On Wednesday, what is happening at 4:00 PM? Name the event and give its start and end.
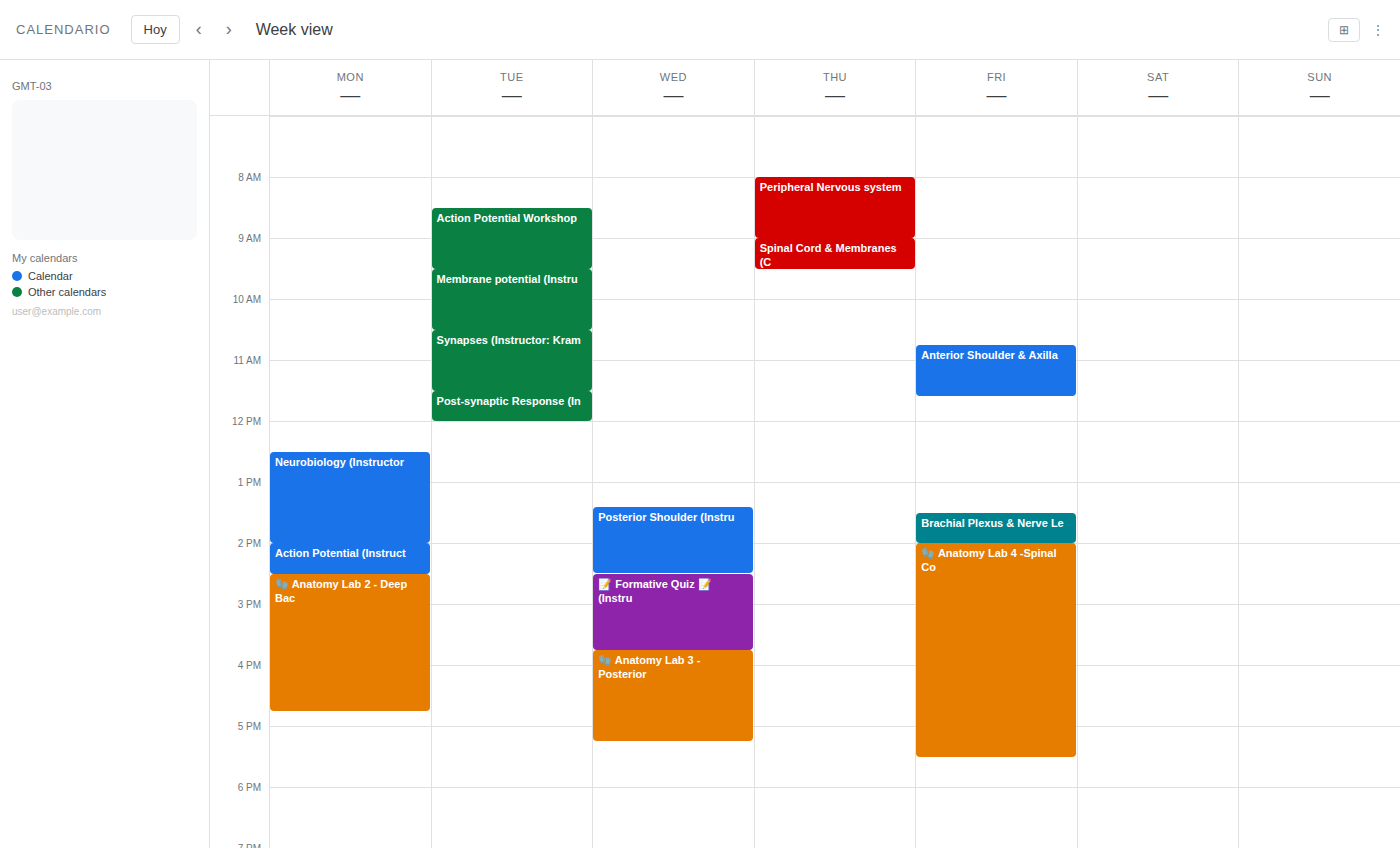
"🧤 Anatomy Lab 3 -Posterior", 3:45 PM to 5:15 PM